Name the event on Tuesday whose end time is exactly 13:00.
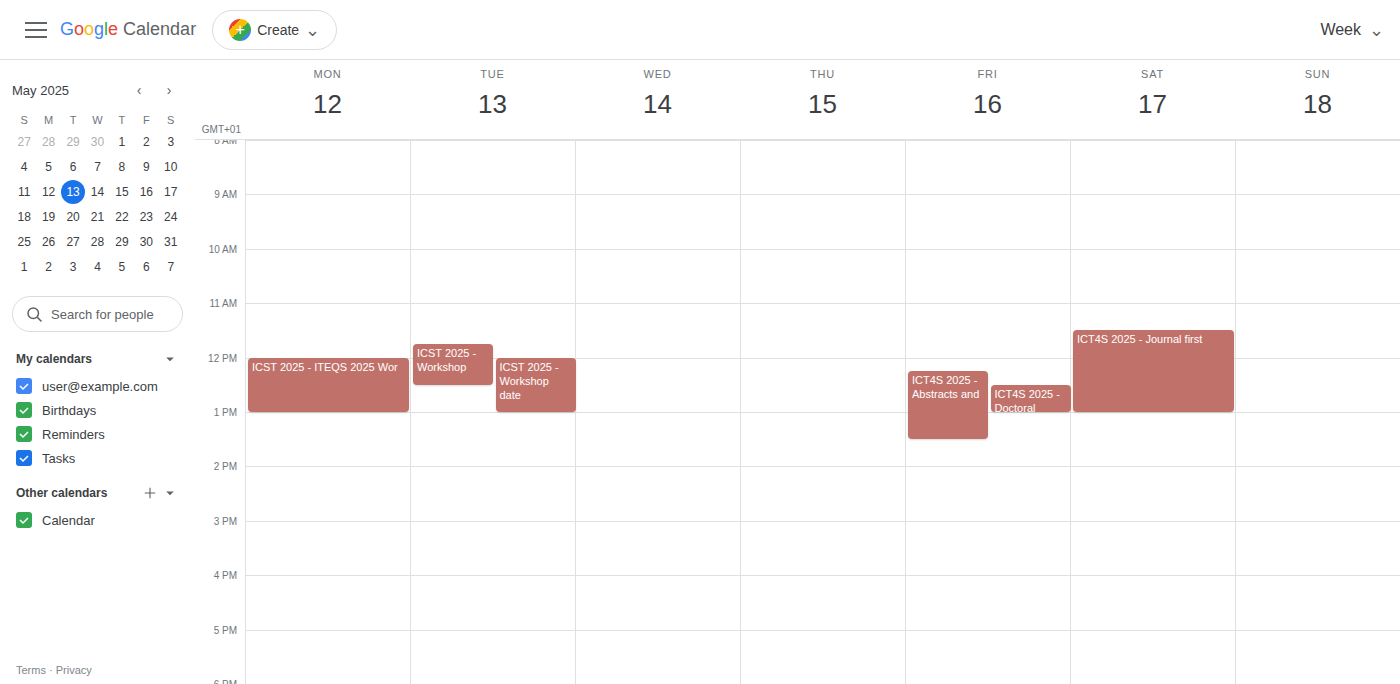
"ICST 2025 - Workshop date"